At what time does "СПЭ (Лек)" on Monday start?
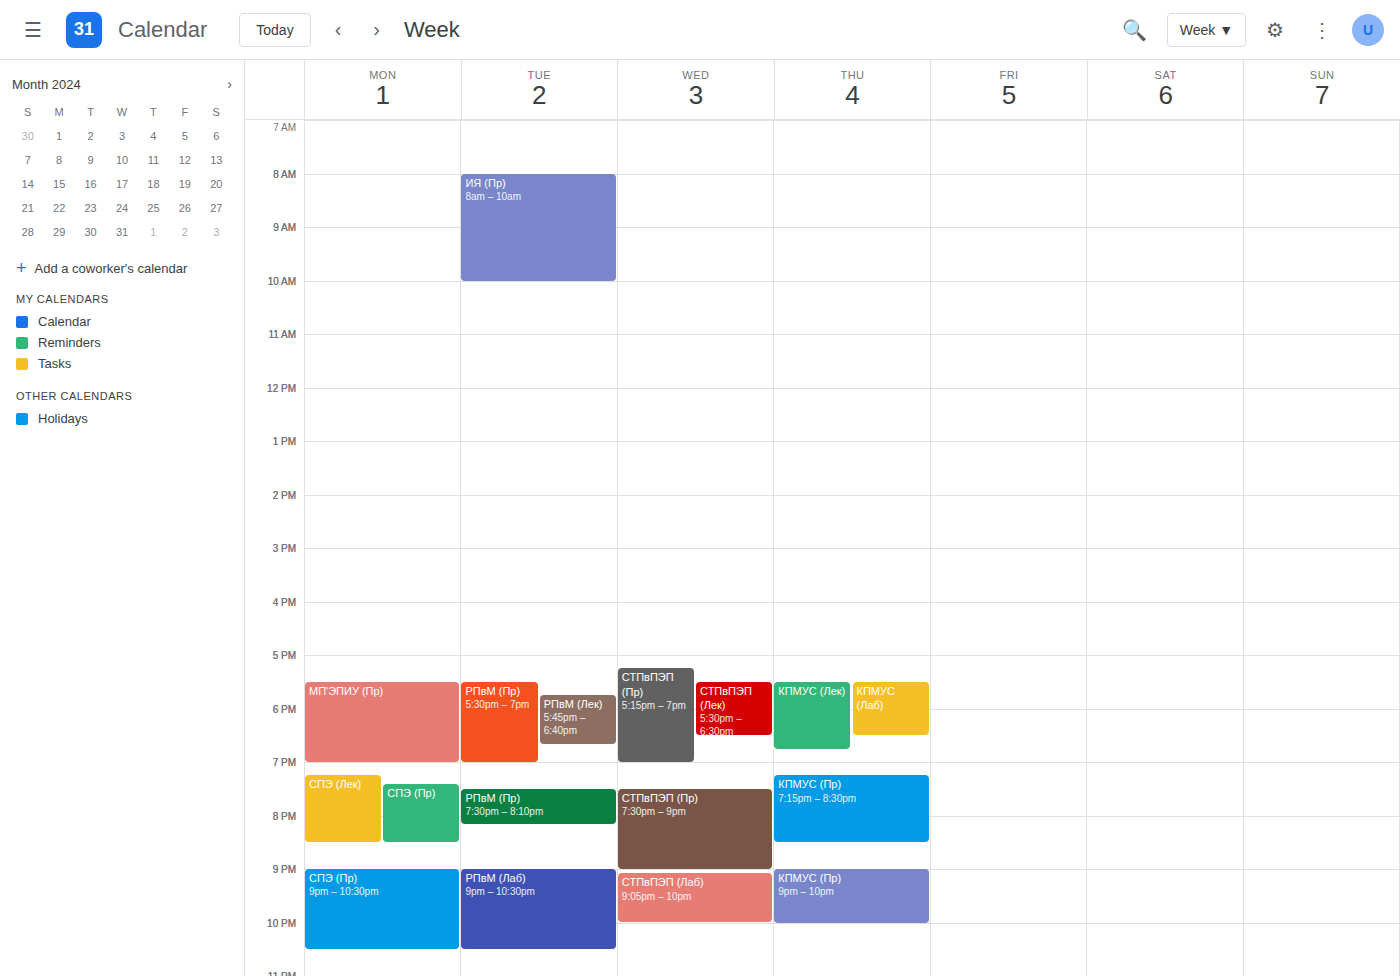
7:15 PM